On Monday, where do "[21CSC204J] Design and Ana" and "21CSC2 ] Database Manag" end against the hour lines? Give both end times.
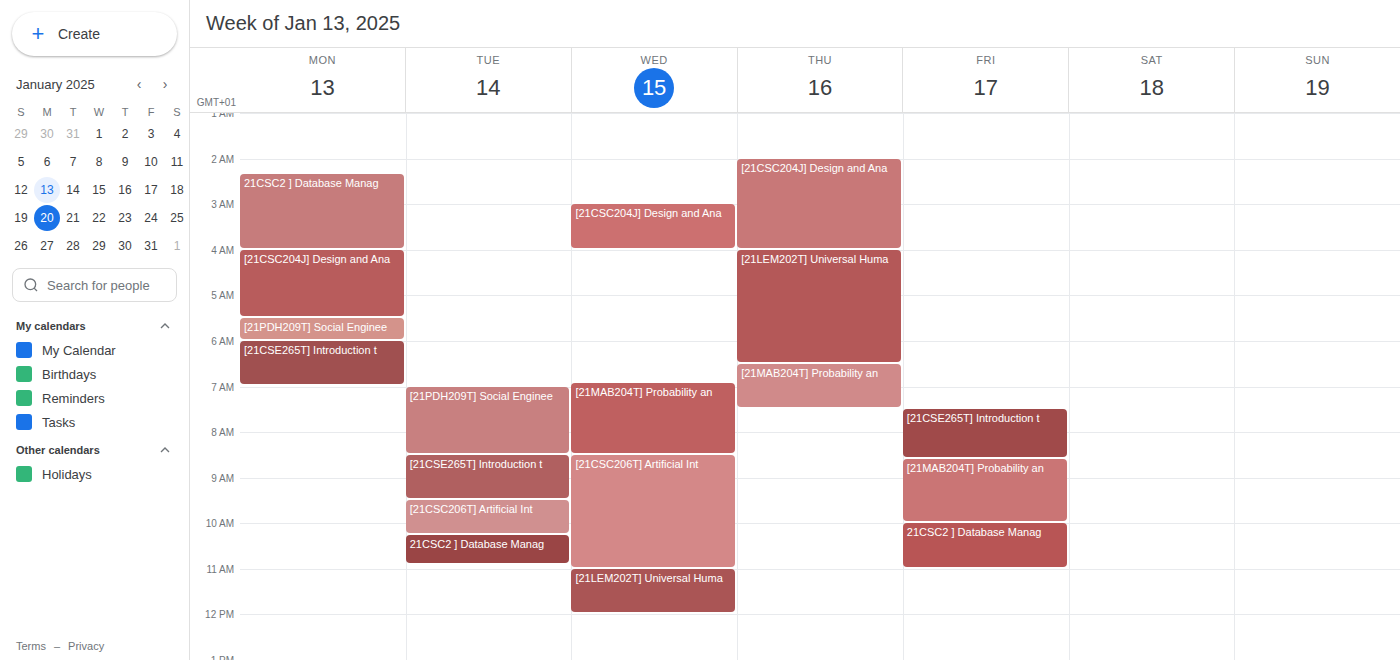
"[21CSC204J] Design and Ana": 5:30 AM, halfway between the 5 AM and 6 AM lines. "21CSC2 ] Database Manag": 4:00 AM, exactly on the 4 AM line.